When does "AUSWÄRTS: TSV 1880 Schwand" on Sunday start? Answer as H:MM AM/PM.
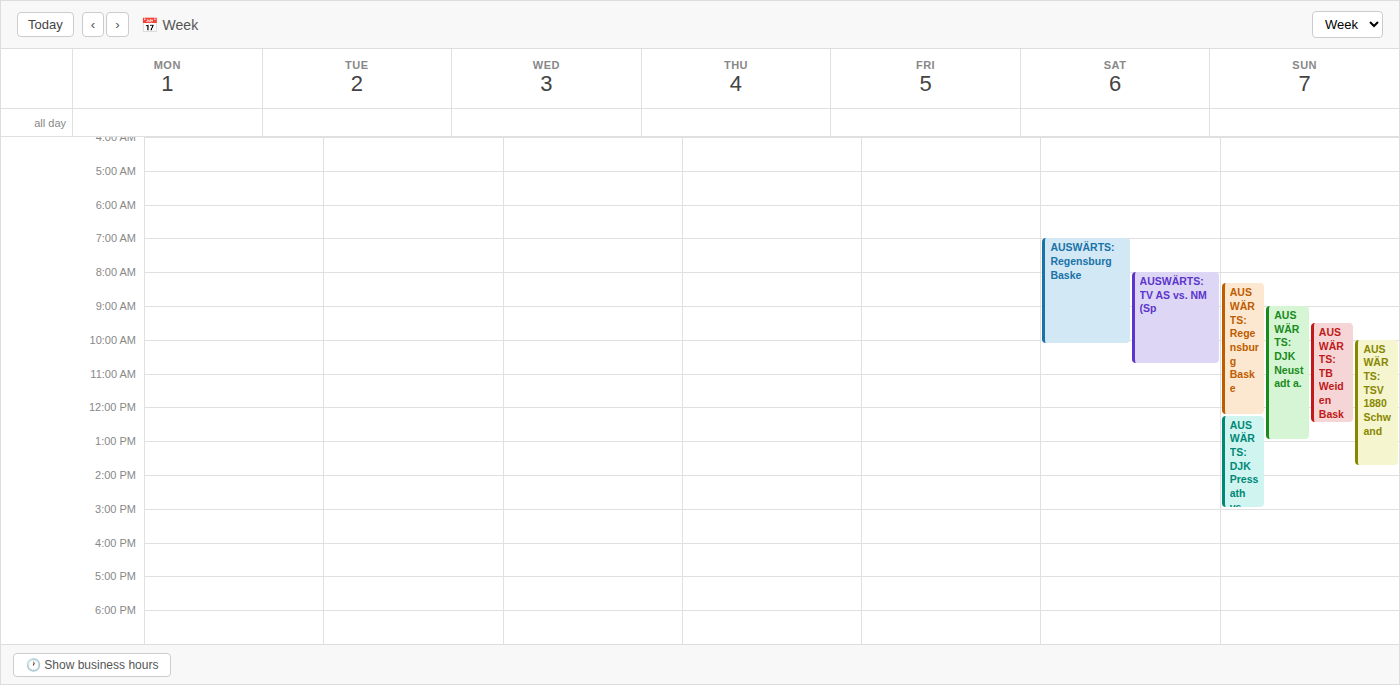
10:00 AM